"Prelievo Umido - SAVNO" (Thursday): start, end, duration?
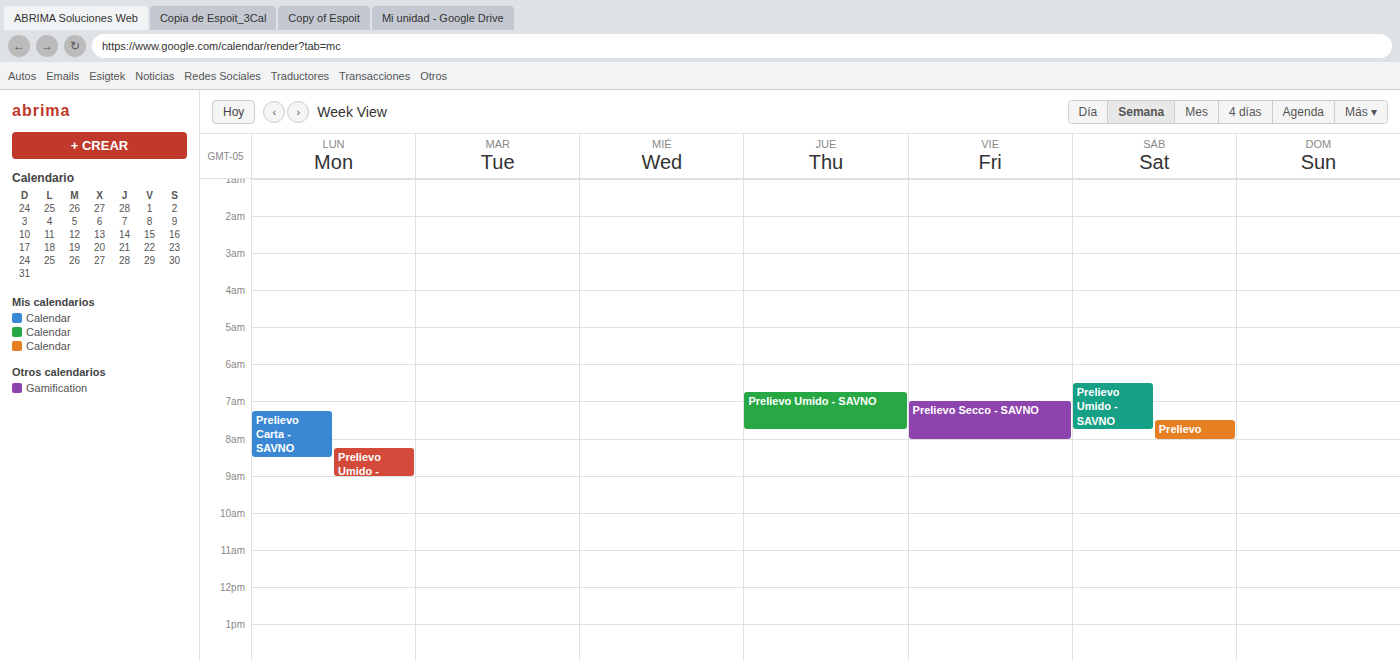
6:45 AM to 7:45 AM, 1 hour